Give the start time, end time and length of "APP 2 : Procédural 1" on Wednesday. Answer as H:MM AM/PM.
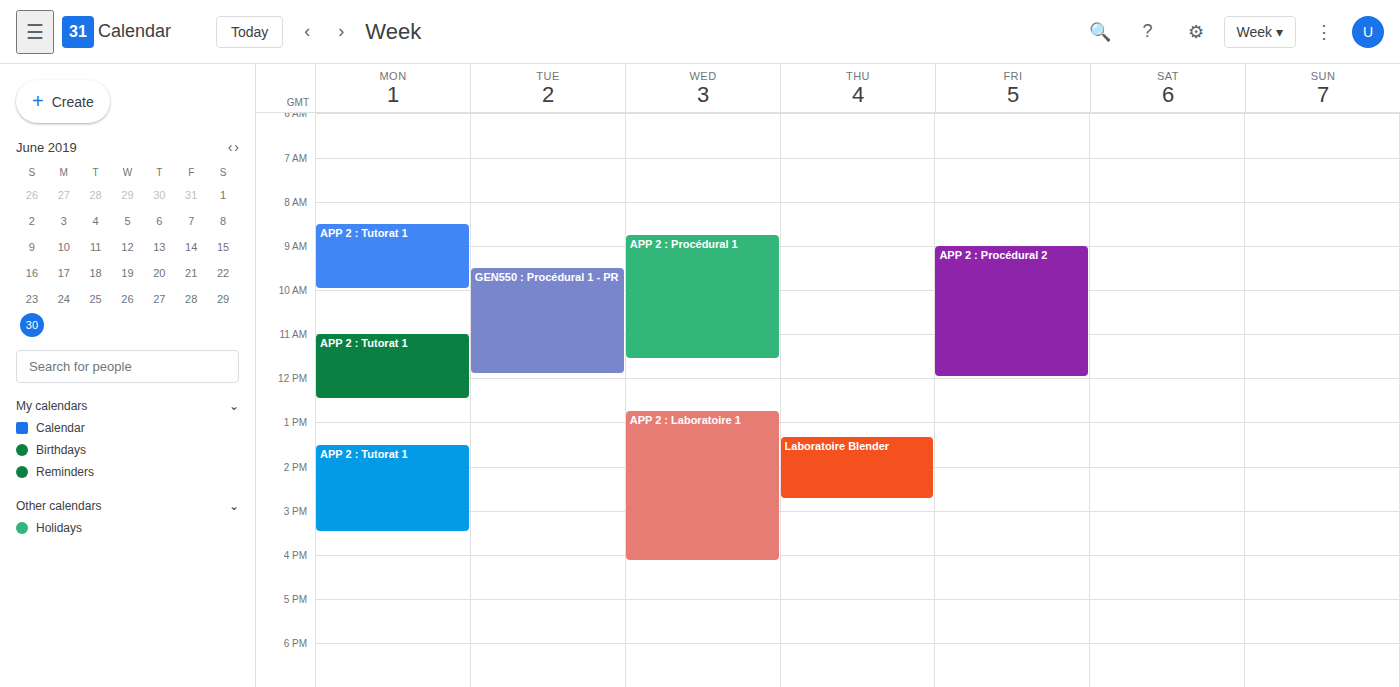
8:45 AM to 11:35 AM, 2 hours 50 minutes